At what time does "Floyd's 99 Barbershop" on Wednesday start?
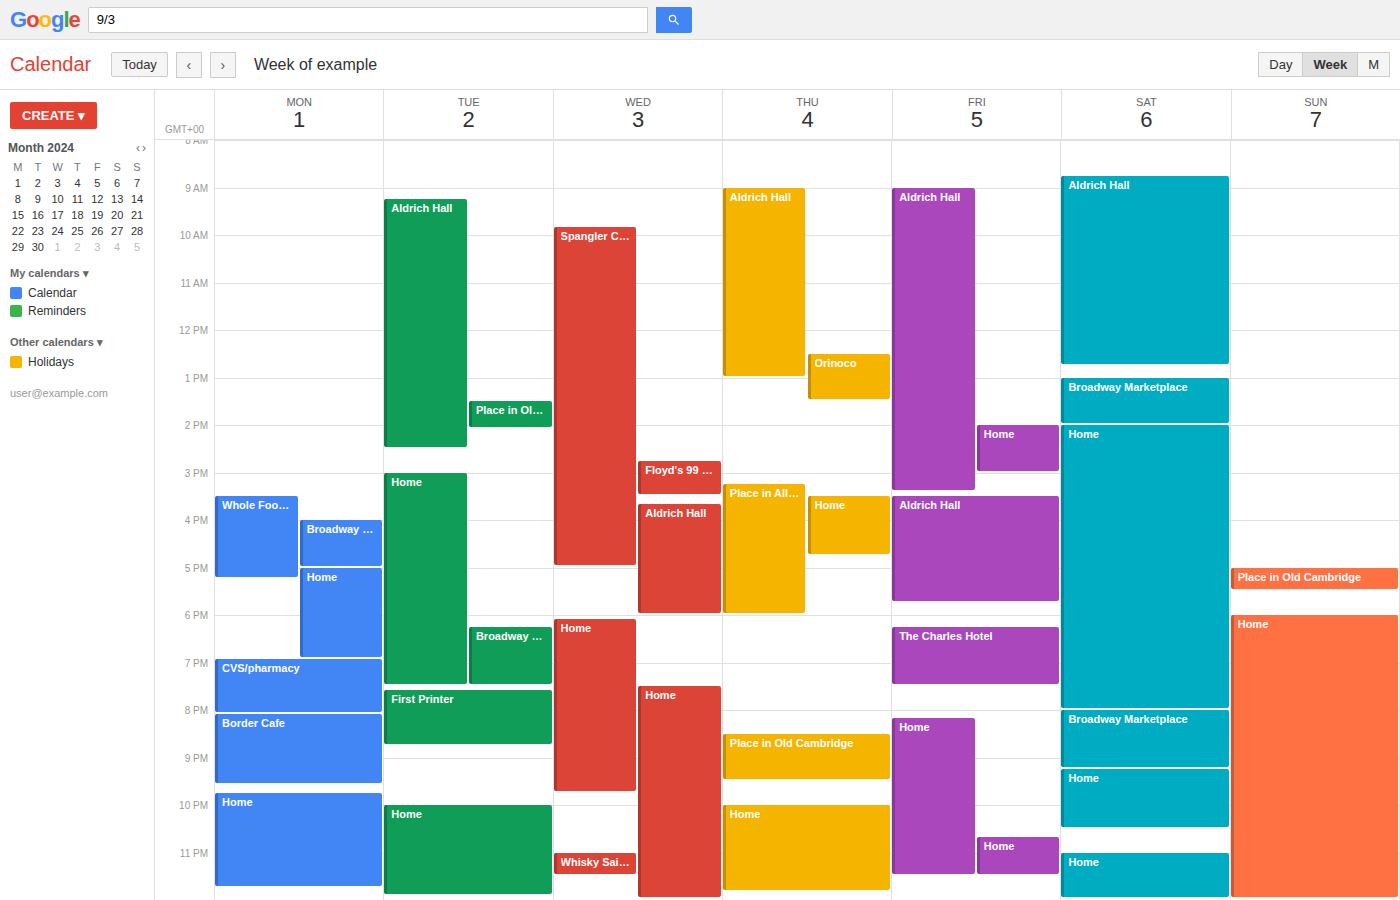
2:45 PM